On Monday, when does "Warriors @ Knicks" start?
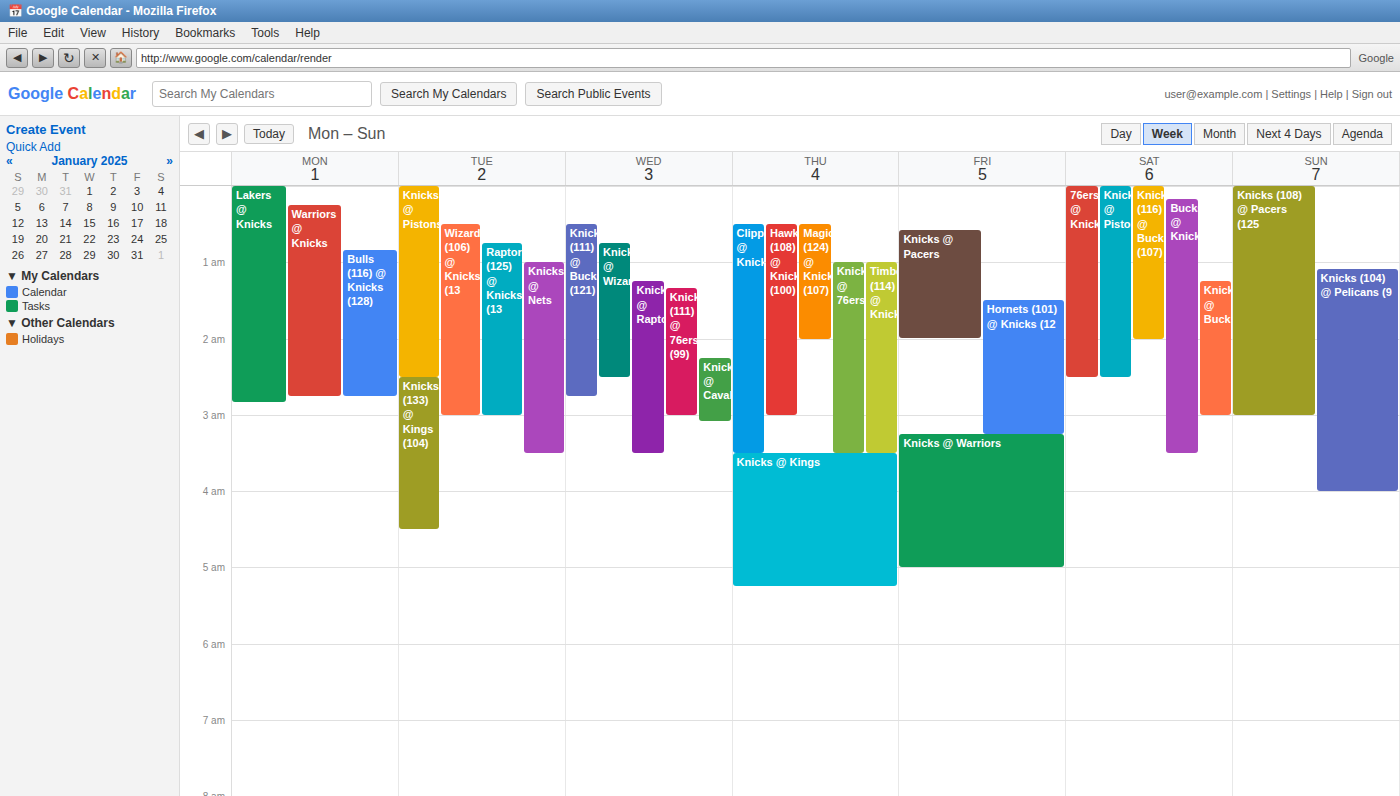
12:15 AM